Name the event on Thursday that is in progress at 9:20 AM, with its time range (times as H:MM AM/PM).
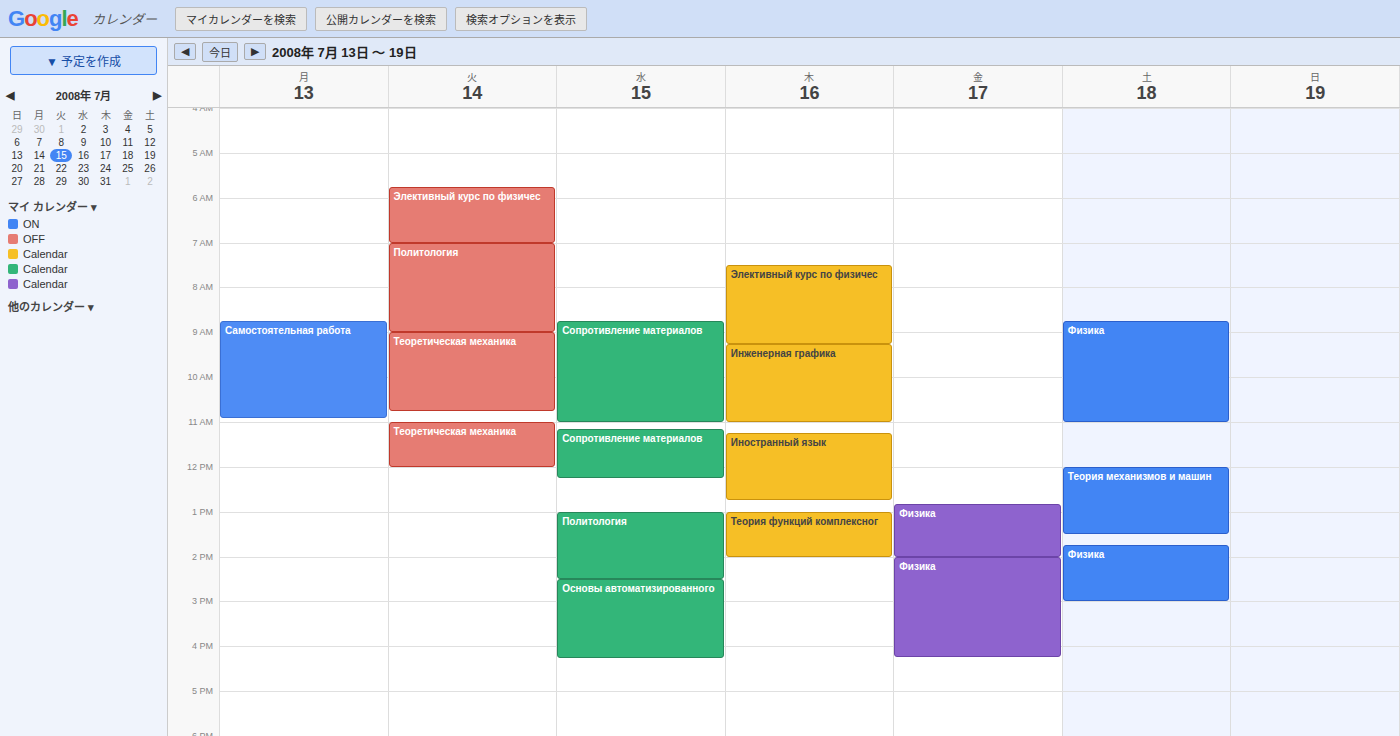
"Инженерная графика", 9:15 AM to 11:00 AM